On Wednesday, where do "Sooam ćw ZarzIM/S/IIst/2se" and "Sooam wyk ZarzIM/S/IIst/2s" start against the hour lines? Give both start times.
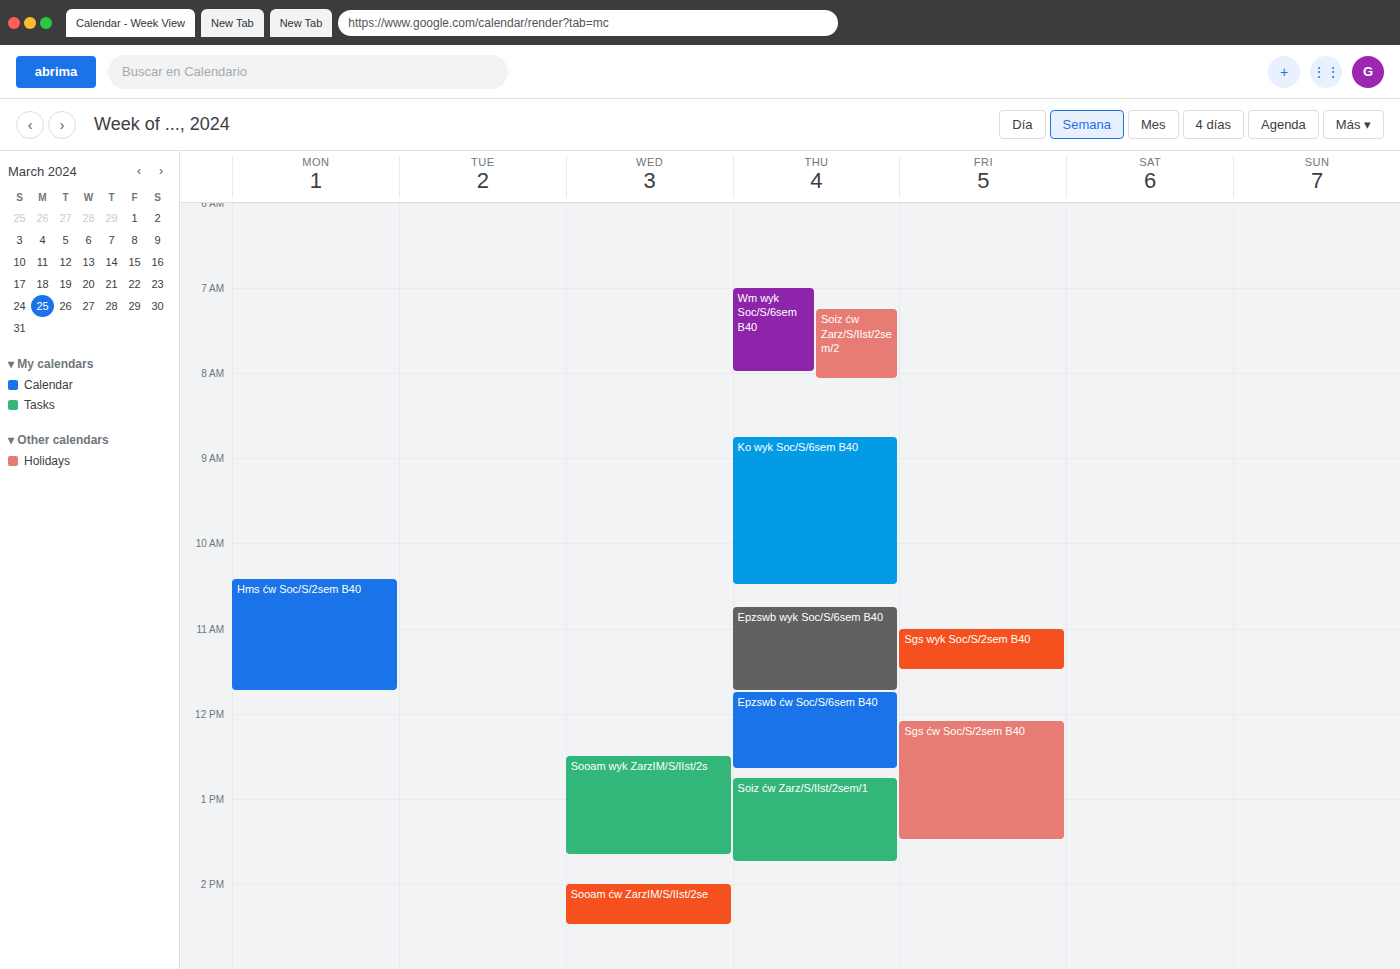
"Sooam ćw ZarzIM/S/IIst/2se": 2:00 PM, exactly on the 2 PM line. "Sooam wyk ZarzIM/S/IIst/2s": 12:30 PM, halfway between the 12 PM and 1 PM lines.